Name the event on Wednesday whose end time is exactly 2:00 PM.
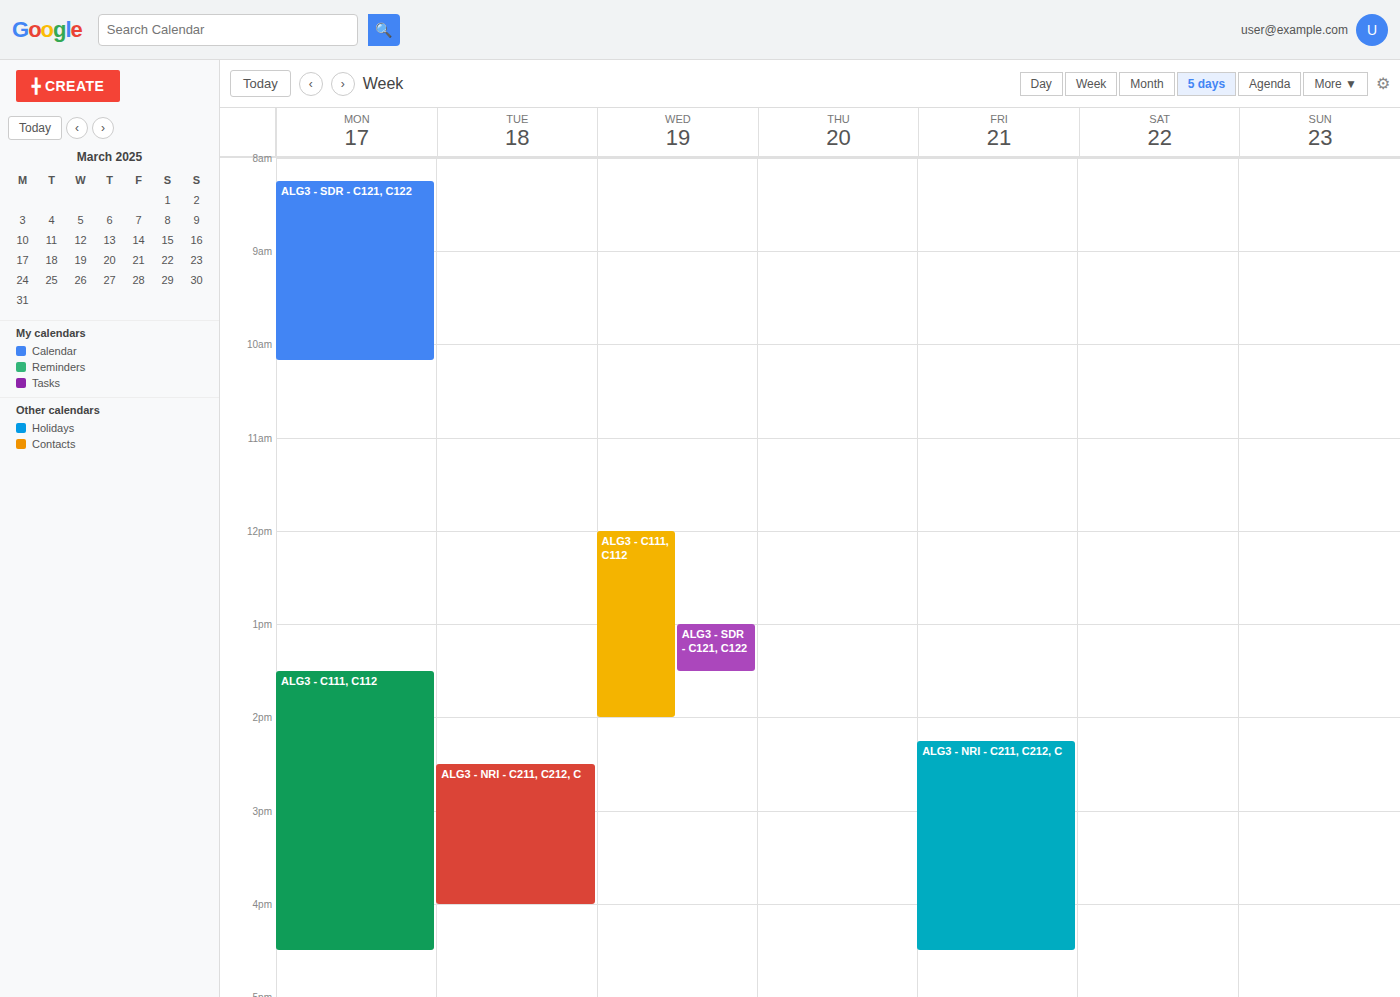
"ALG3 - C111, C112"